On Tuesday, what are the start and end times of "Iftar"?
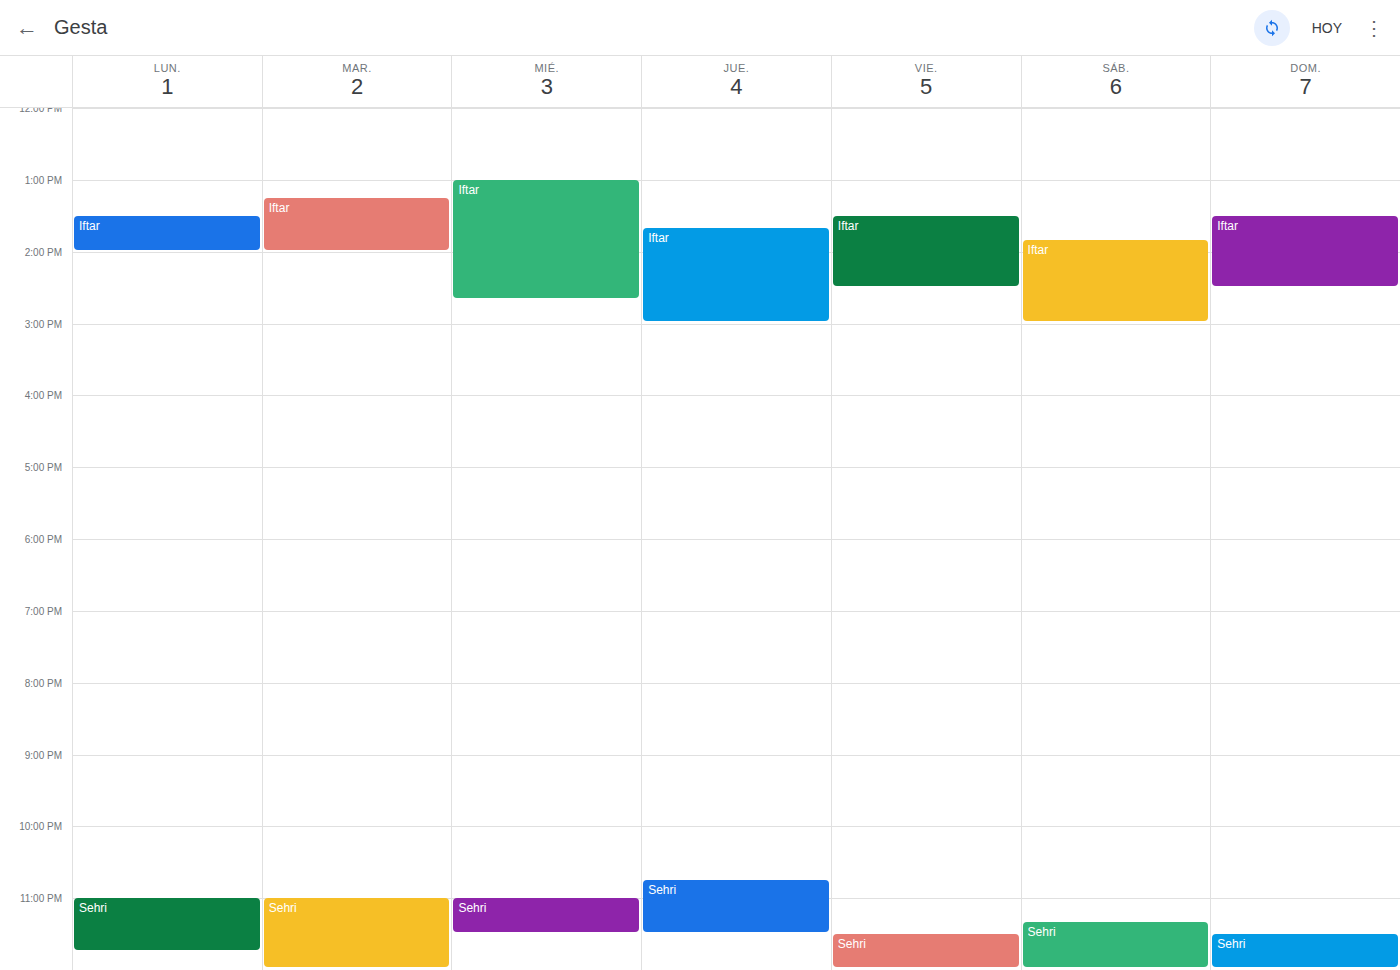
1:15 PM to 2:00 PM